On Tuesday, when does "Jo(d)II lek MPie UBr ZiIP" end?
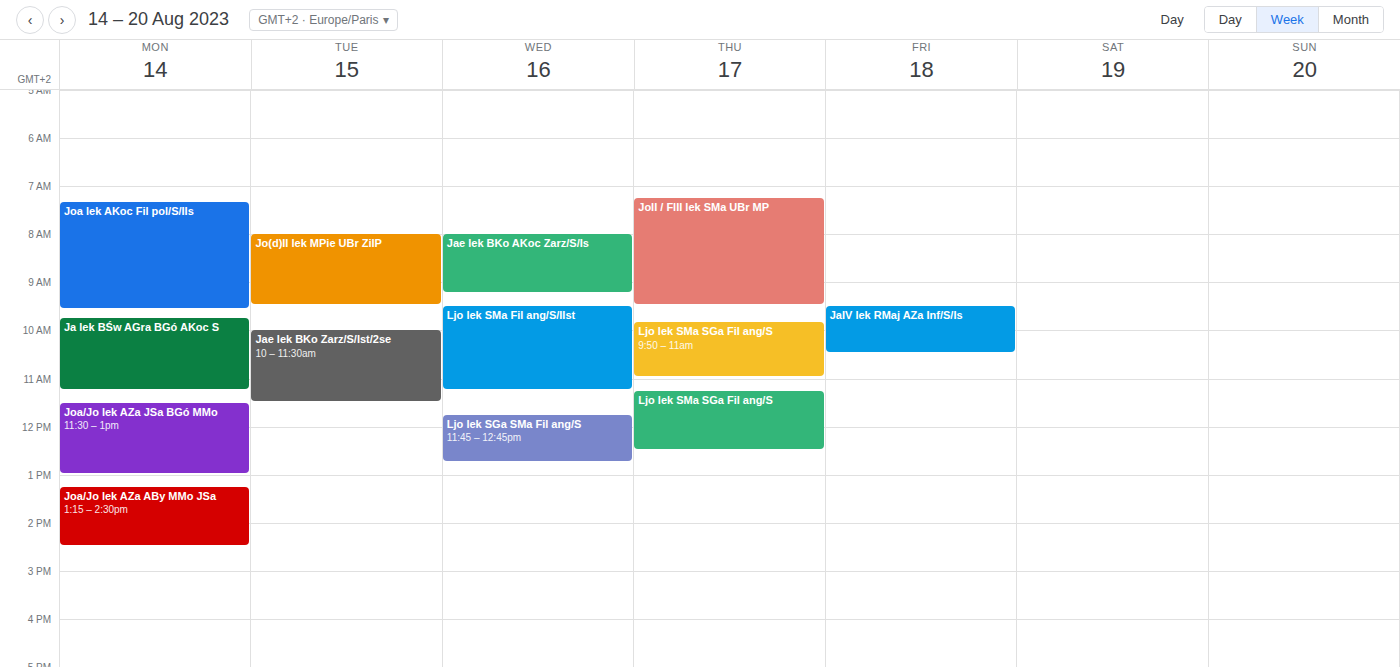
09:30